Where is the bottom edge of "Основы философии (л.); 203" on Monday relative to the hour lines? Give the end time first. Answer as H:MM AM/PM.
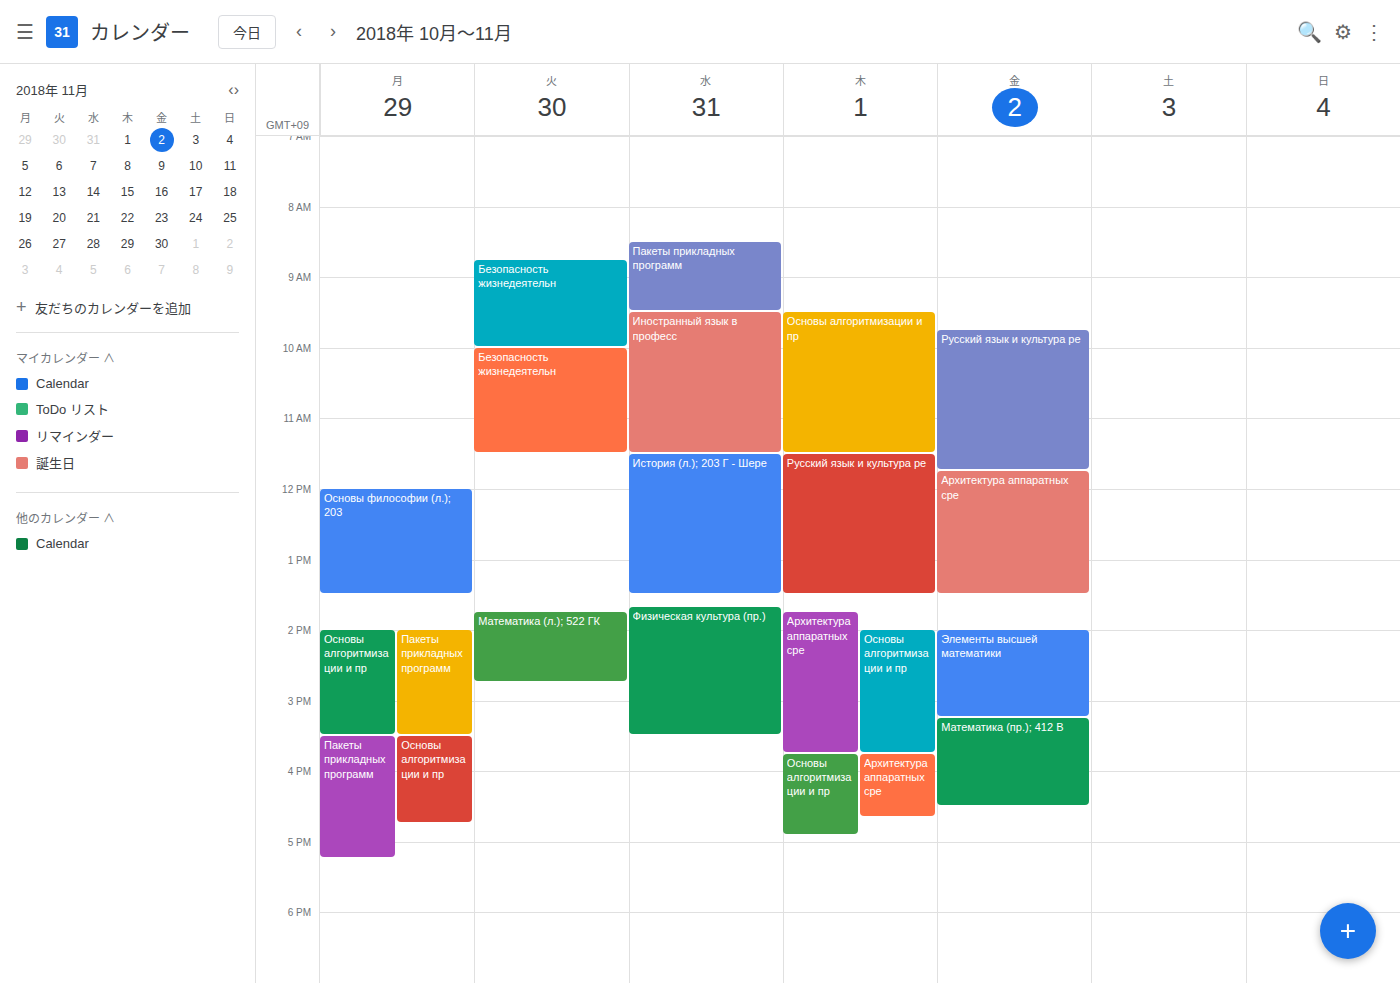
1:30 PM -- halfway between the 1 PM and 2 PM lines.